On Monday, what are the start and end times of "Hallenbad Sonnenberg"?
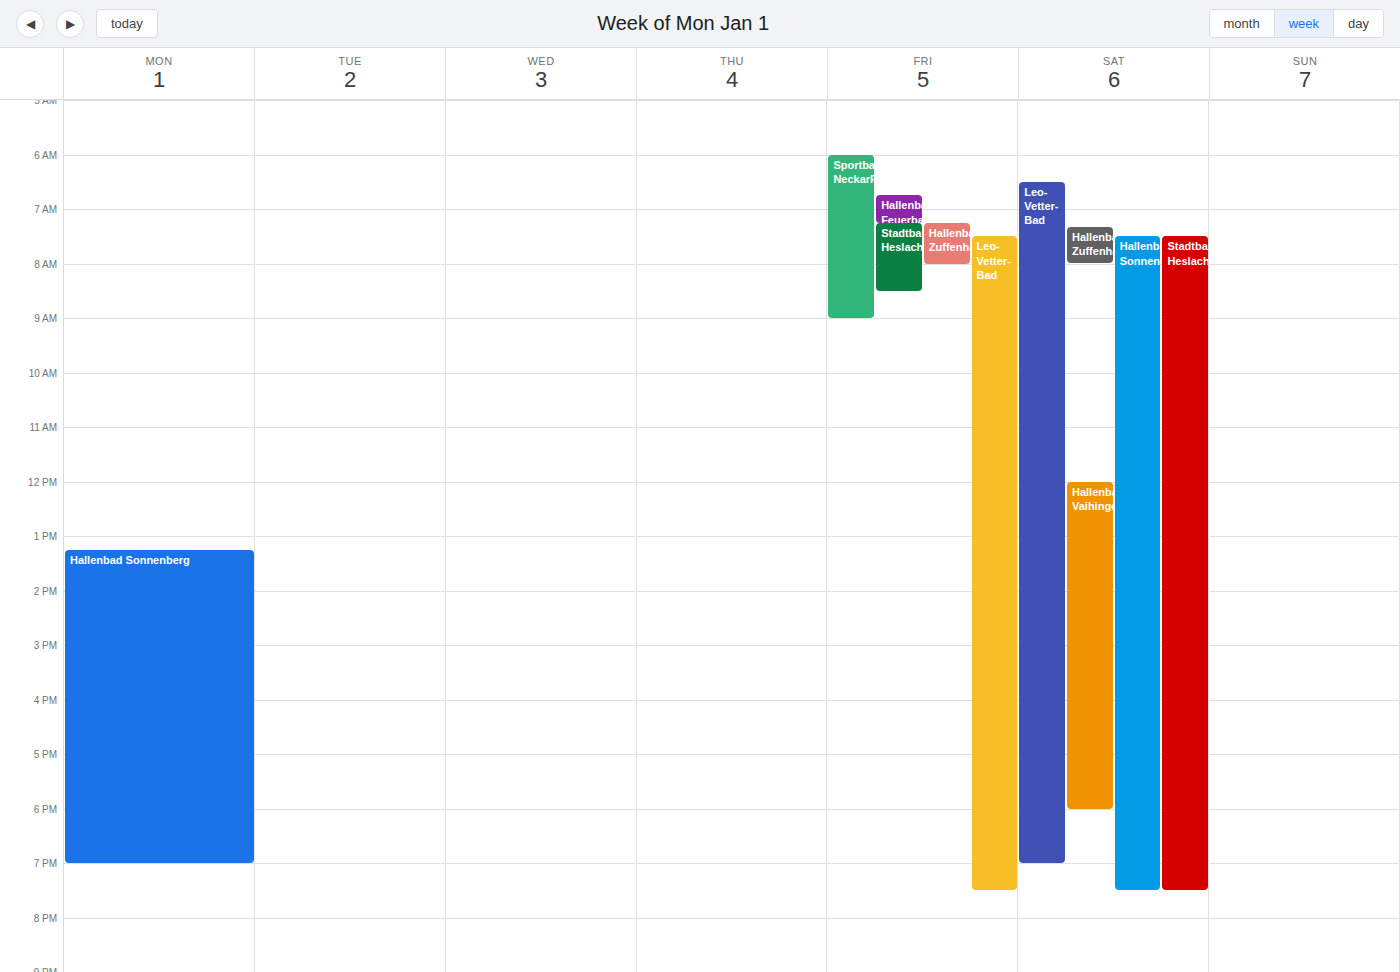
13:15 to 19:00